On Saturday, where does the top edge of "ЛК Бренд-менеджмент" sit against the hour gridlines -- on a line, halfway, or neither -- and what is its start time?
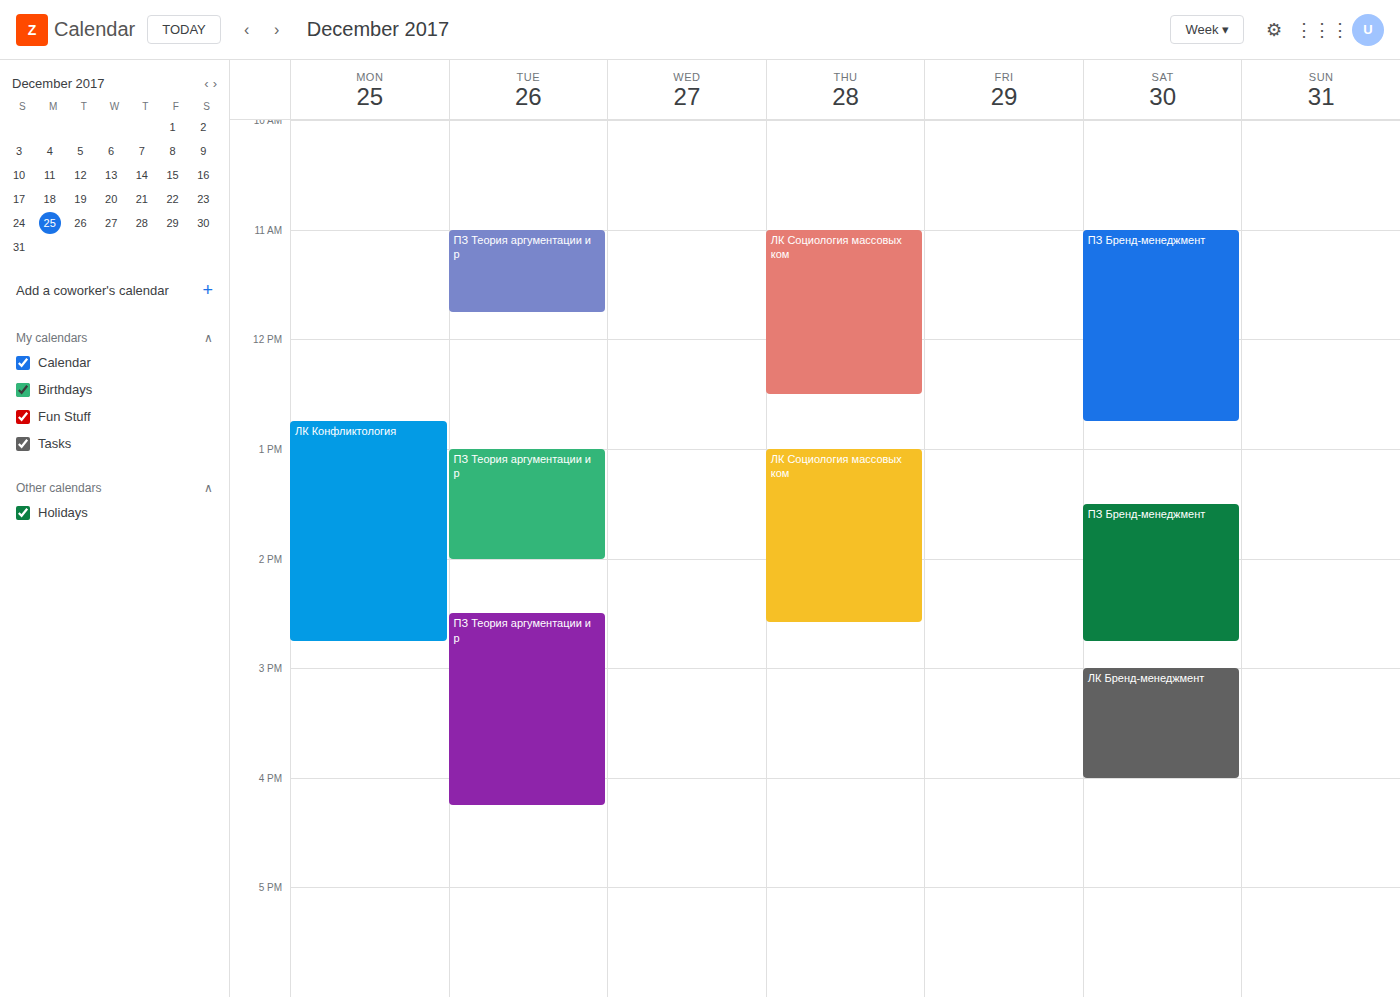
3:00 PM -- exactly on the 3 PM line.